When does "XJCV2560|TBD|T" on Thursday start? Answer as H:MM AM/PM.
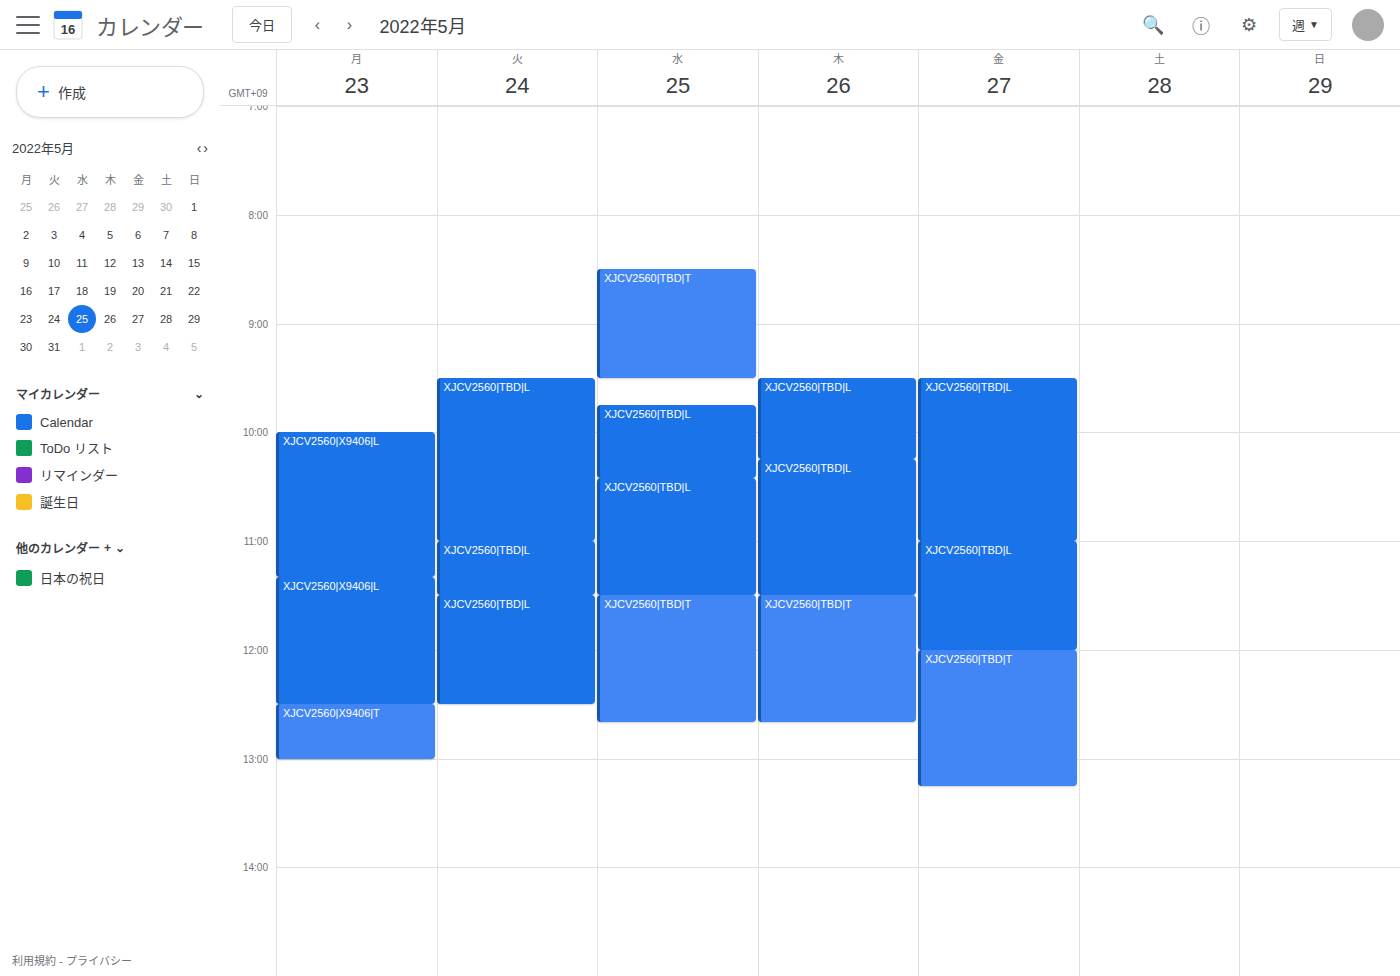
11:30 AM